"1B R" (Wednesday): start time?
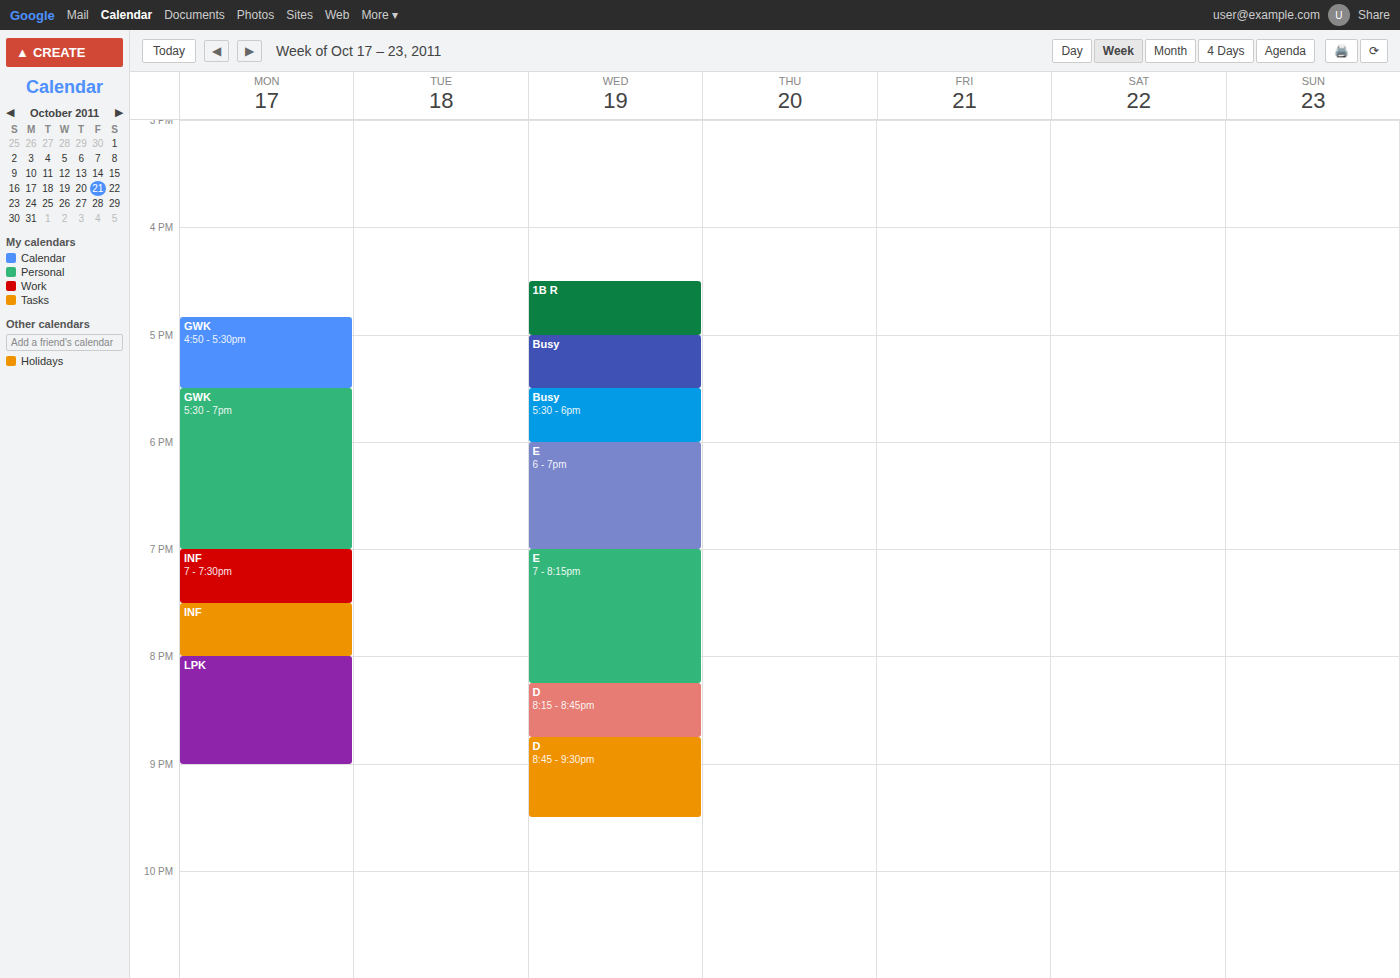
4:30 PM